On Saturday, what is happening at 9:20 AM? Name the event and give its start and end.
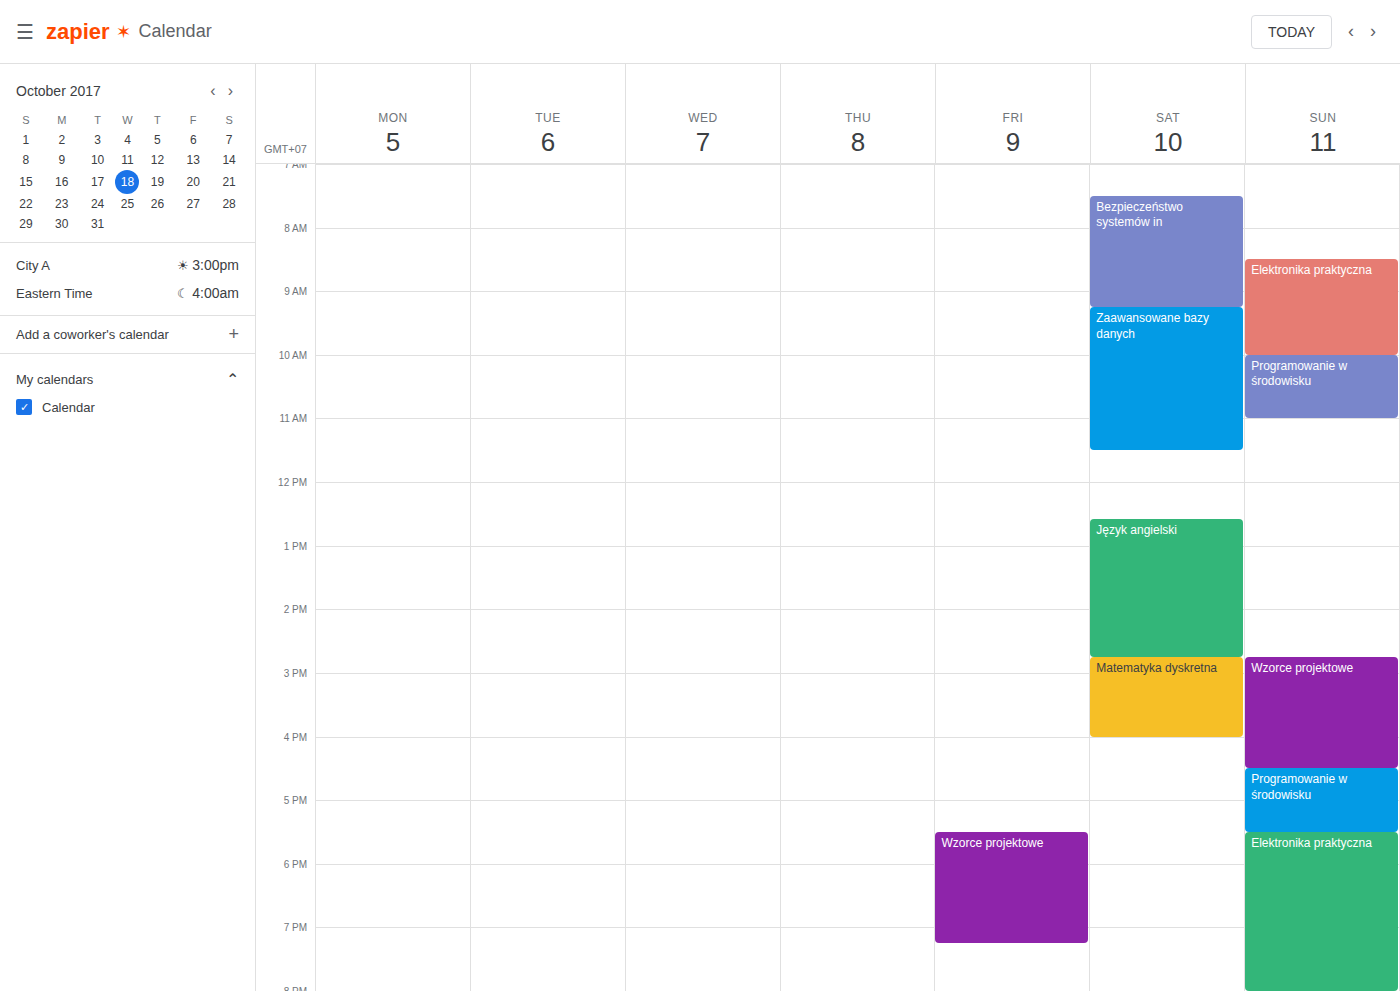
"Zaawansowane bazy danych", 9:15 AM to 11:30 AM